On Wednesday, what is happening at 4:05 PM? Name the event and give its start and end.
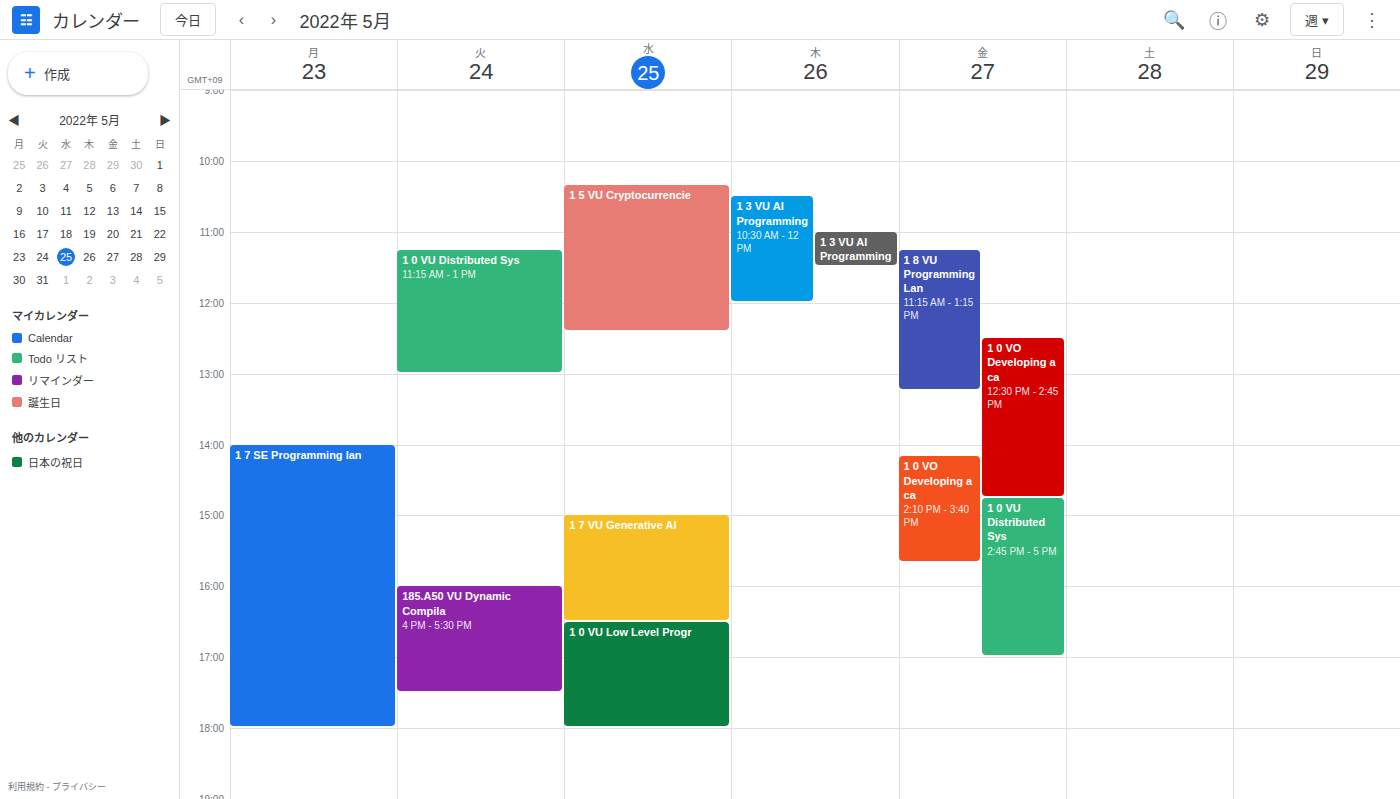
"1 7 VU Generative AI", 3:00 PM to 4:30 PM